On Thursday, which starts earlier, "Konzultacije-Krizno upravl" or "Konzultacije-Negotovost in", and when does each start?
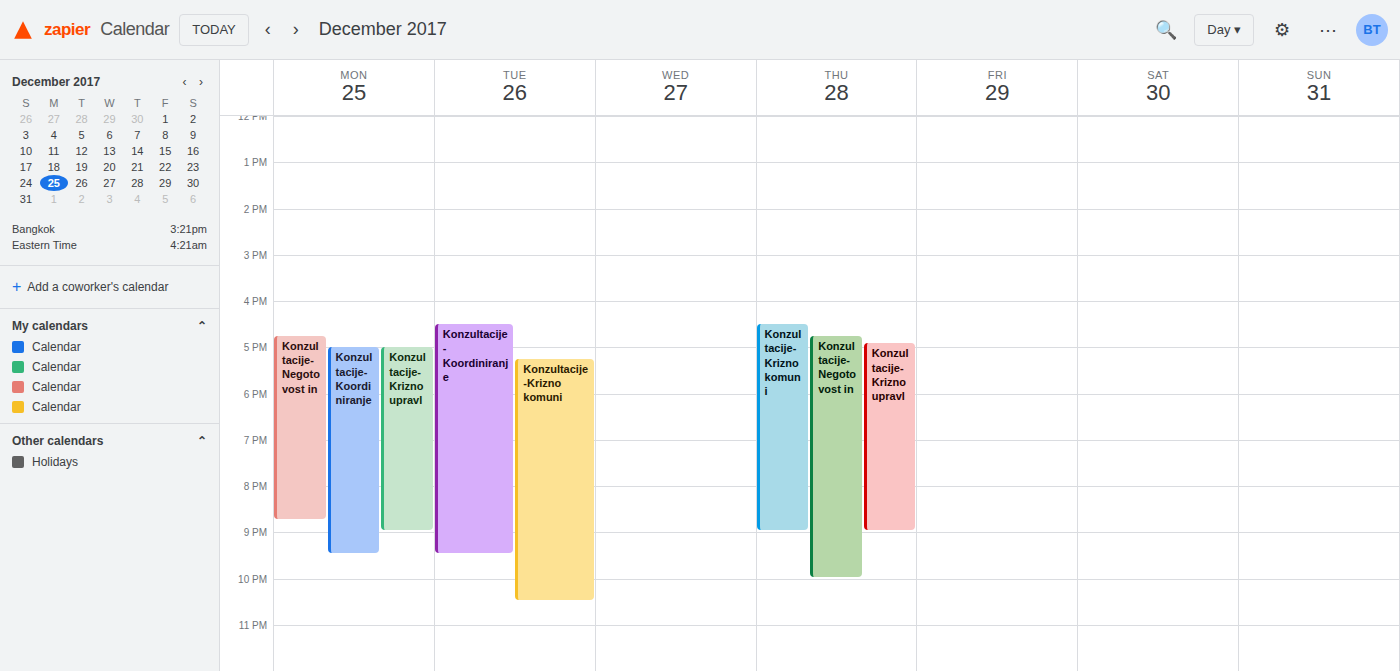
"Konzultacije-Negotovost in" 16:45; "Konzultacije-Krizno upravl" 16:55.